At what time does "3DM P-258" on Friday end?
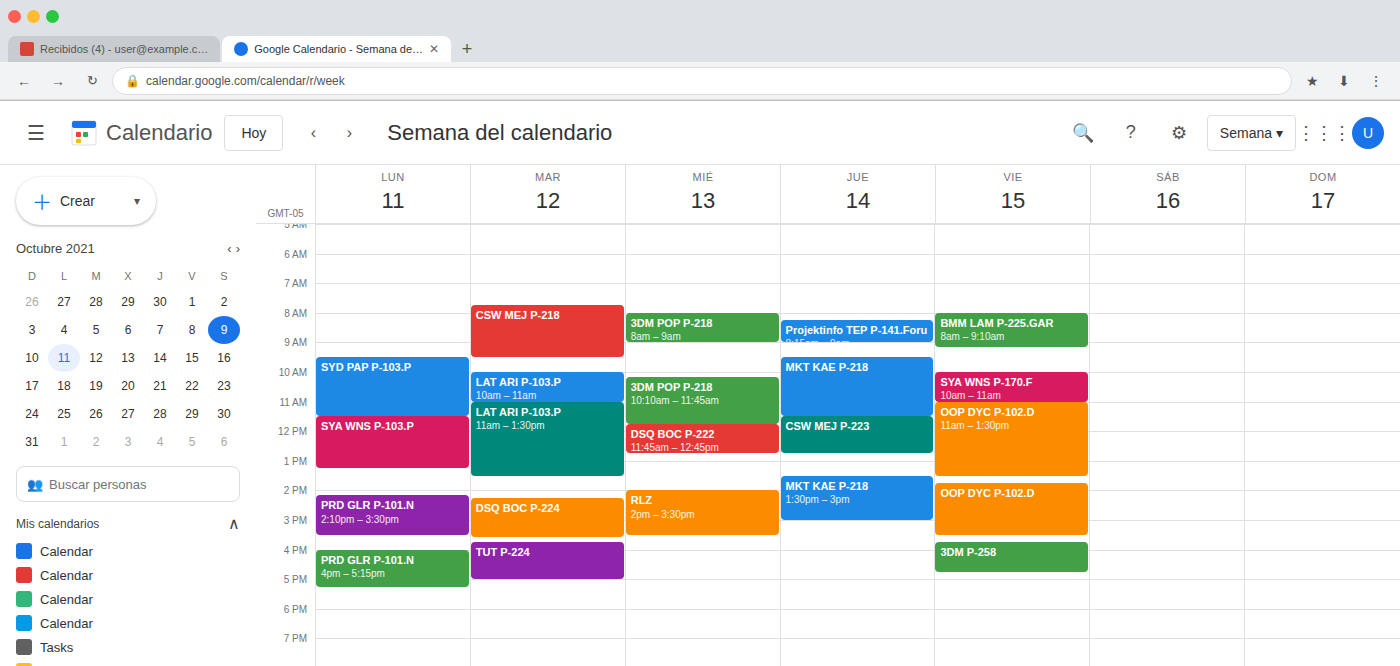
4:45 PM